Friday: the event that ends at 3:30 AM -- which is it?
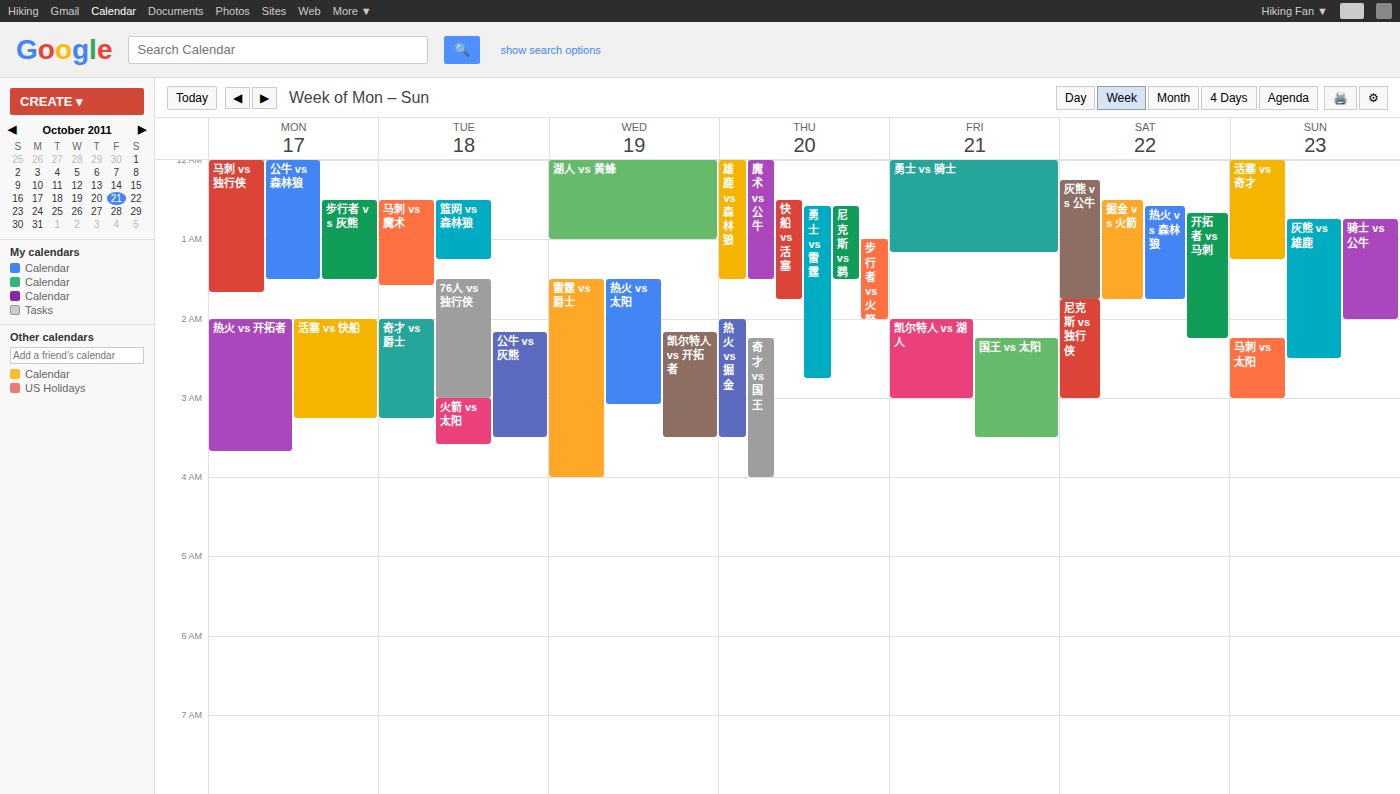
"国王 vs 太阳"